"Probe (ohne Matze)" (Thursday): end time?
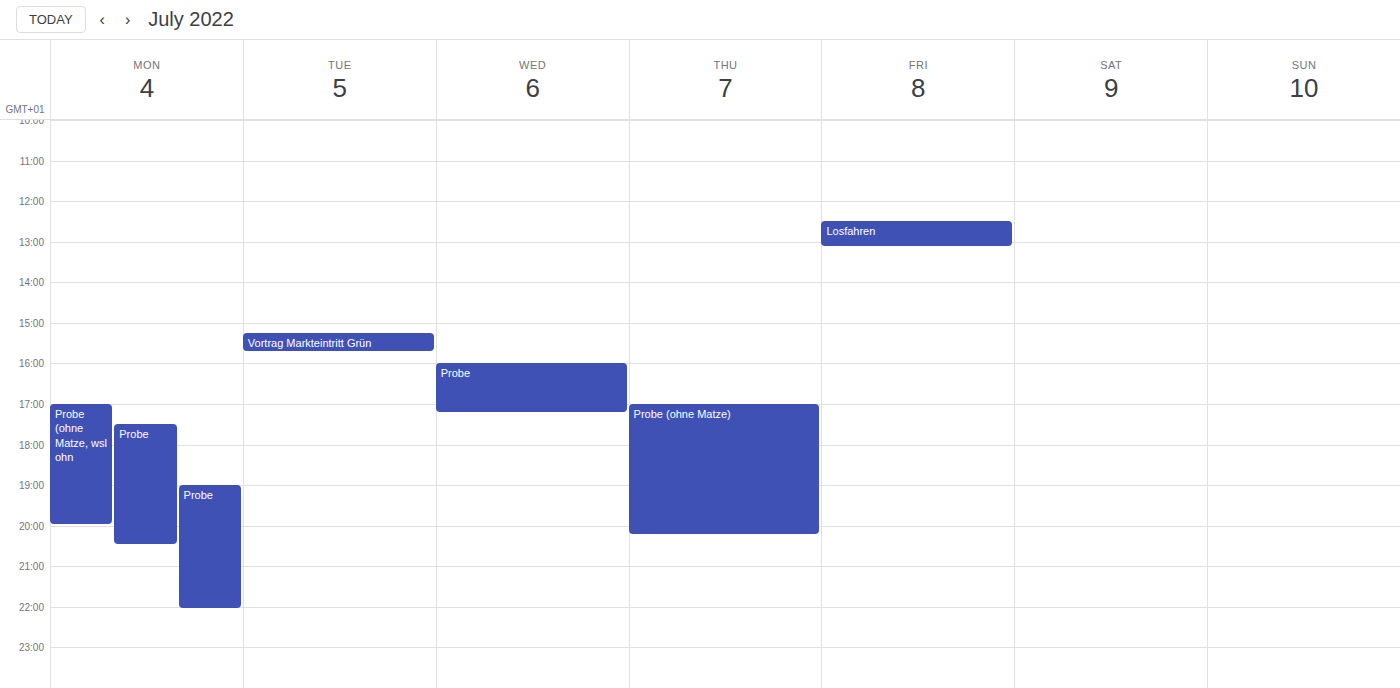
8:15 PM